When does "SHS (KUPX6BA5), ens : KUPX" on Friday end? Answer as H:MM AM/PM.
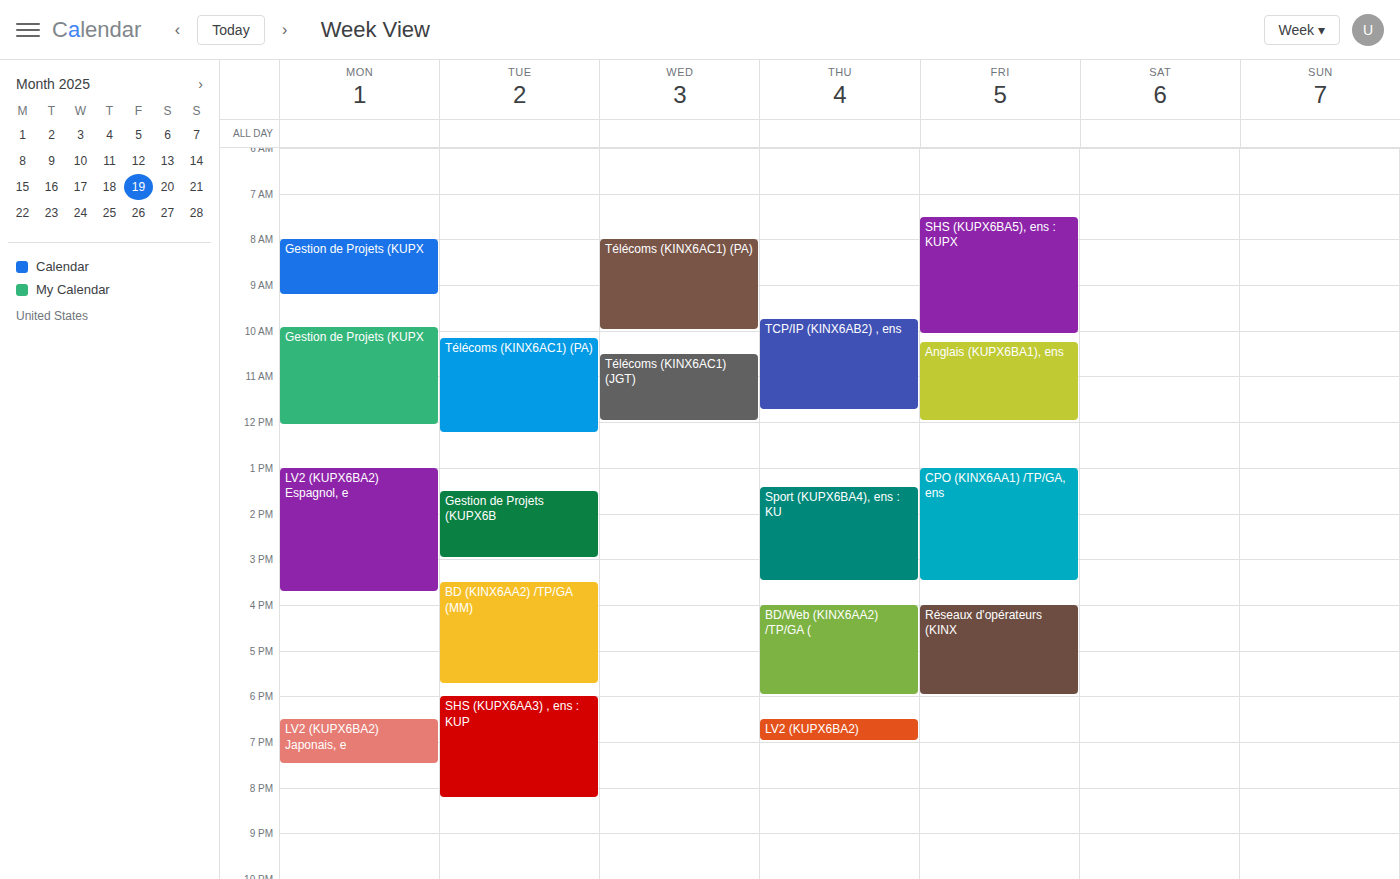
10:05 AM